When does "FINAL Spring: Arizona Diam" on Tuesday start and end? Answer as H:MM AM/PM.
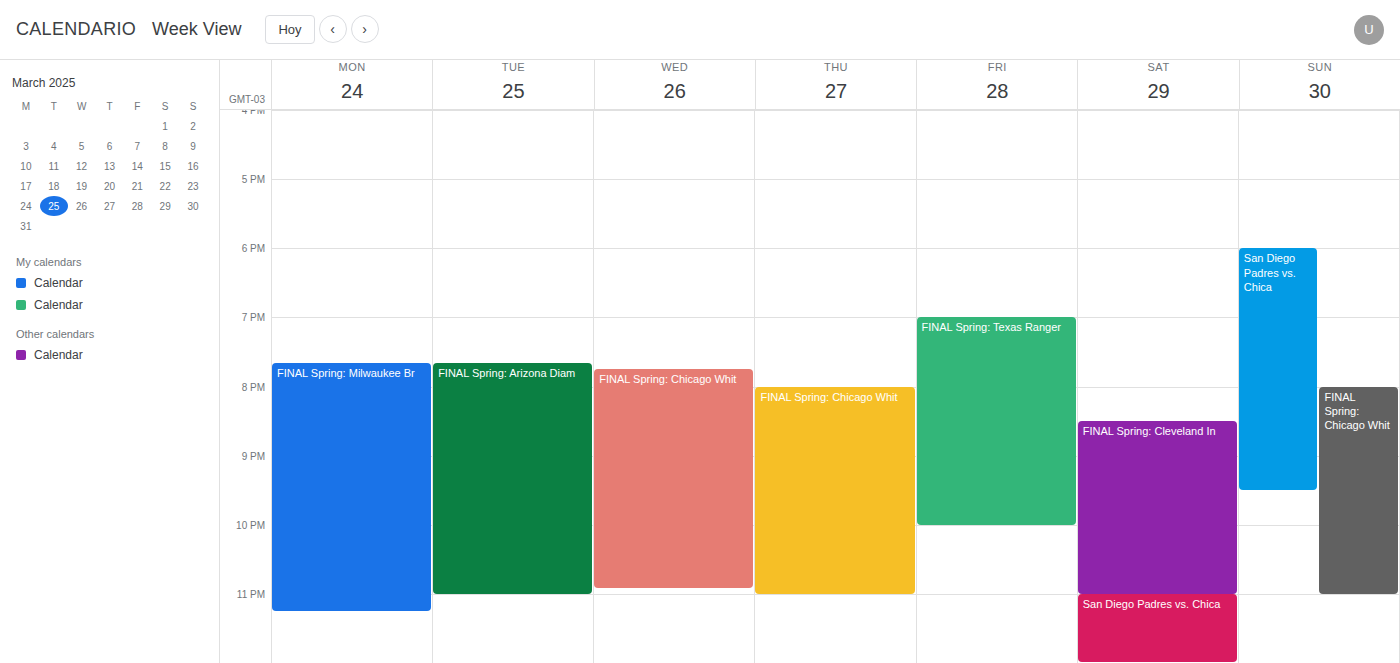
7:40 PM to 11:00 PM